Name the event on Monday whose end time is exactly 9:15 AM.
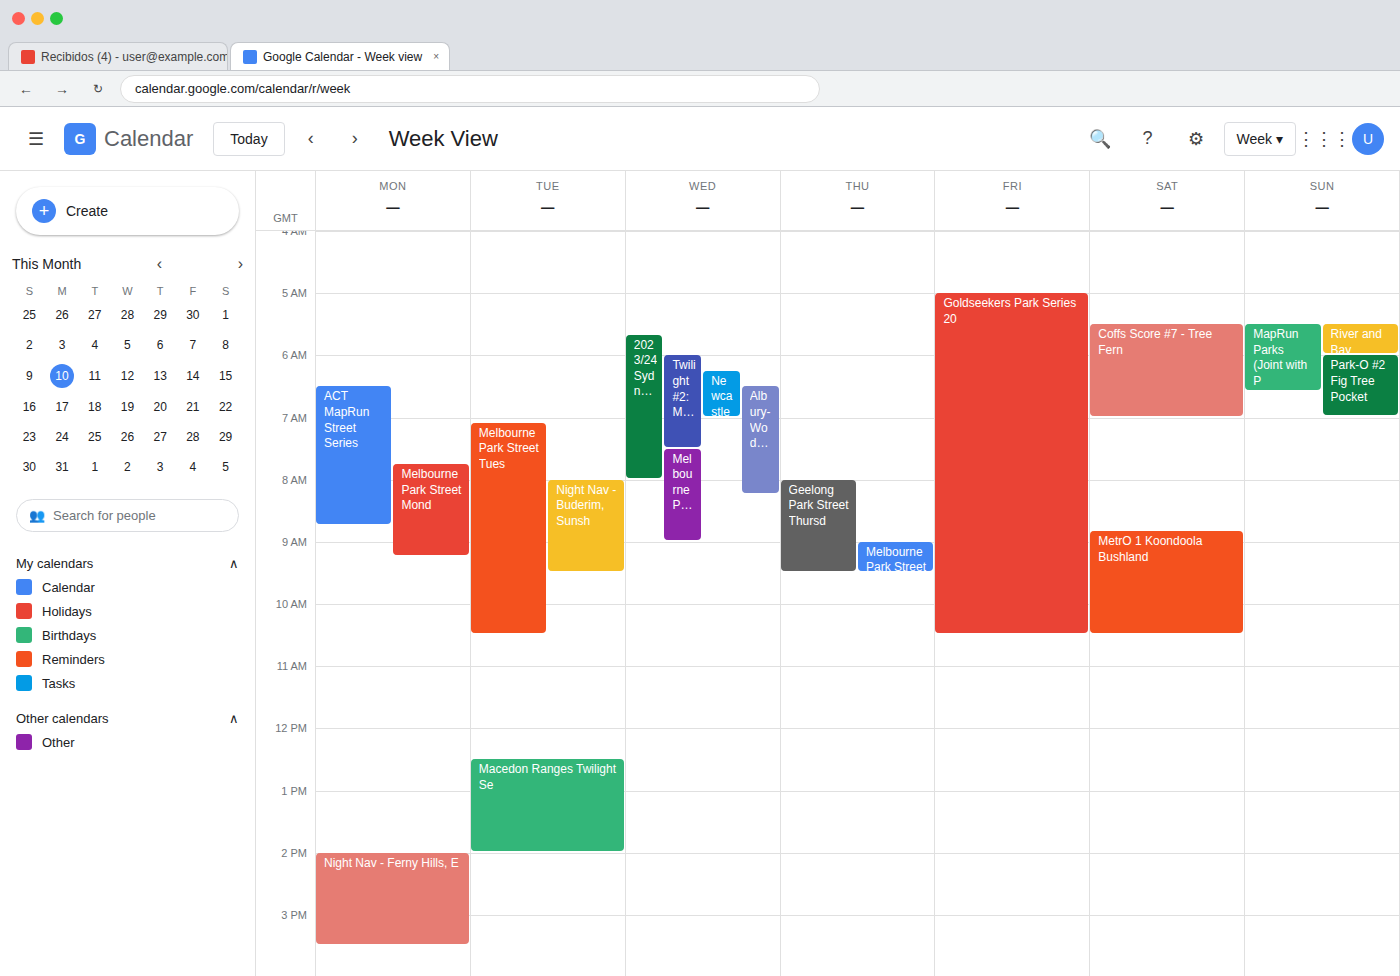
"Melbourne Park Street Mond"